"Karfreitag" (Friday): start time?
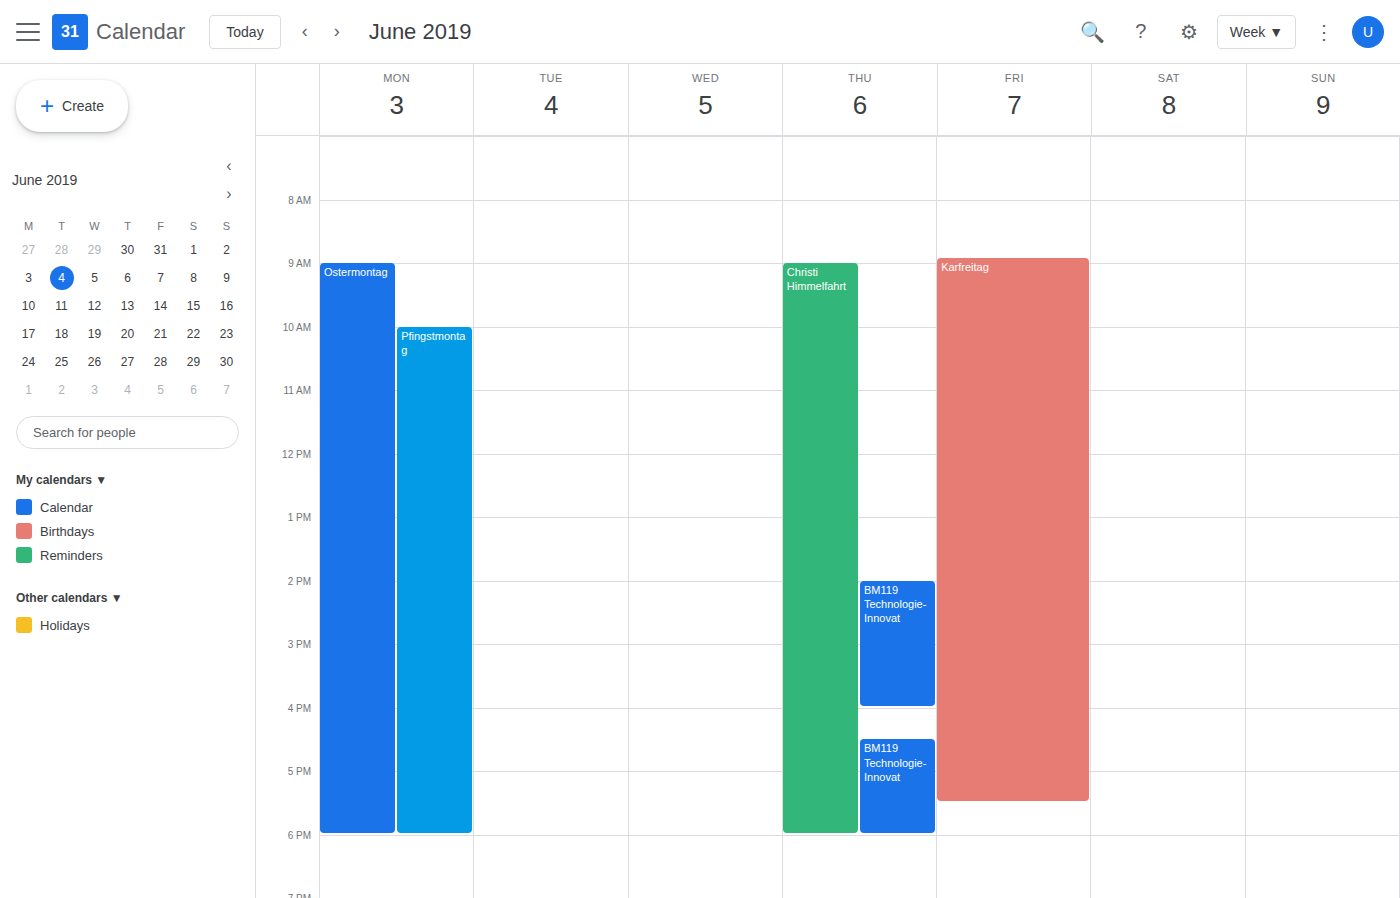
8:55 AM